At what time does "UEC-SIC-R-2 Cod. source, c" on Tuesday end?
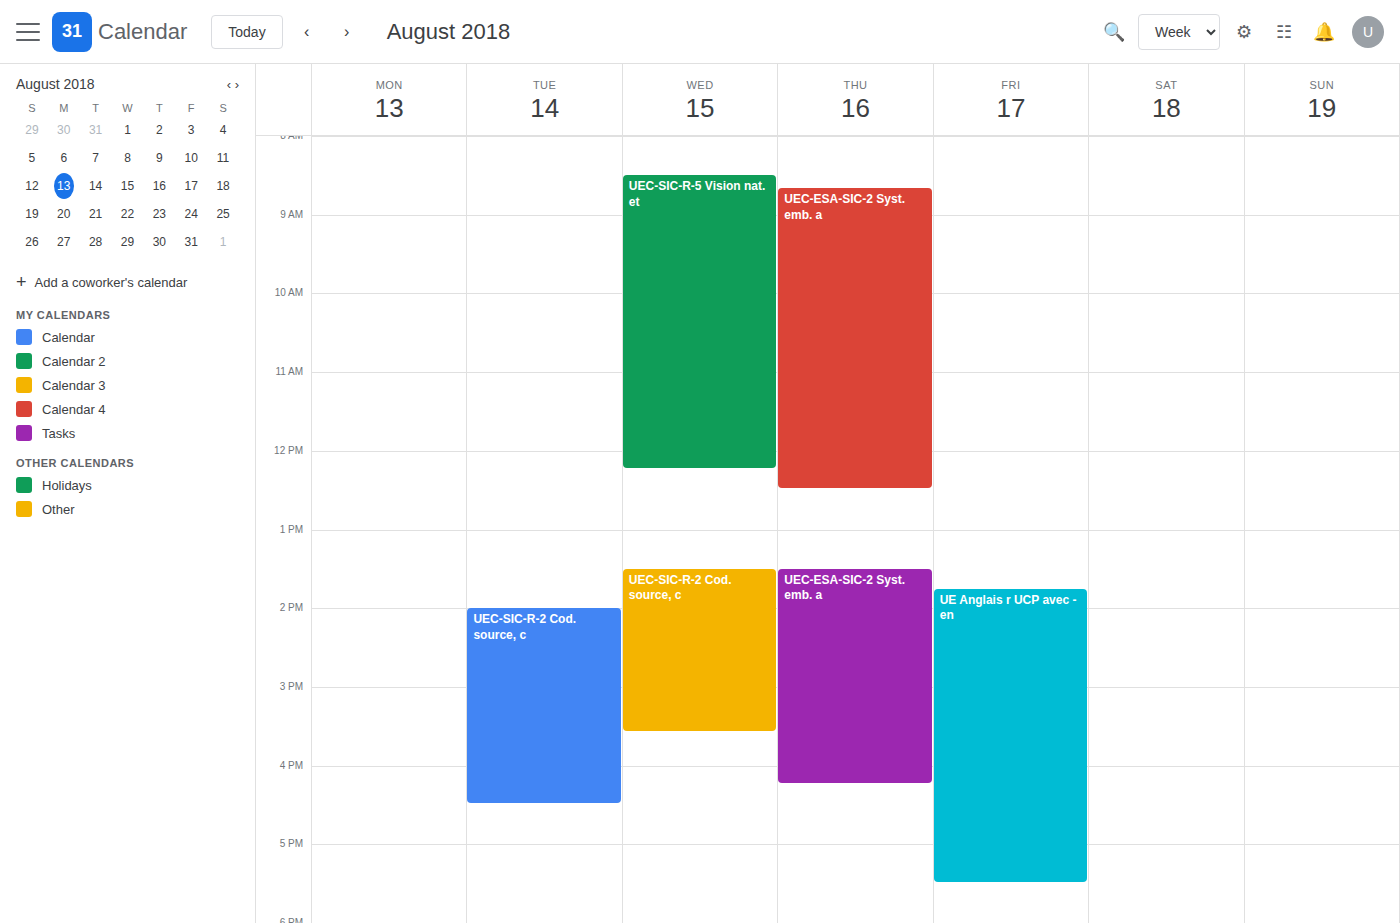
4:30 PM